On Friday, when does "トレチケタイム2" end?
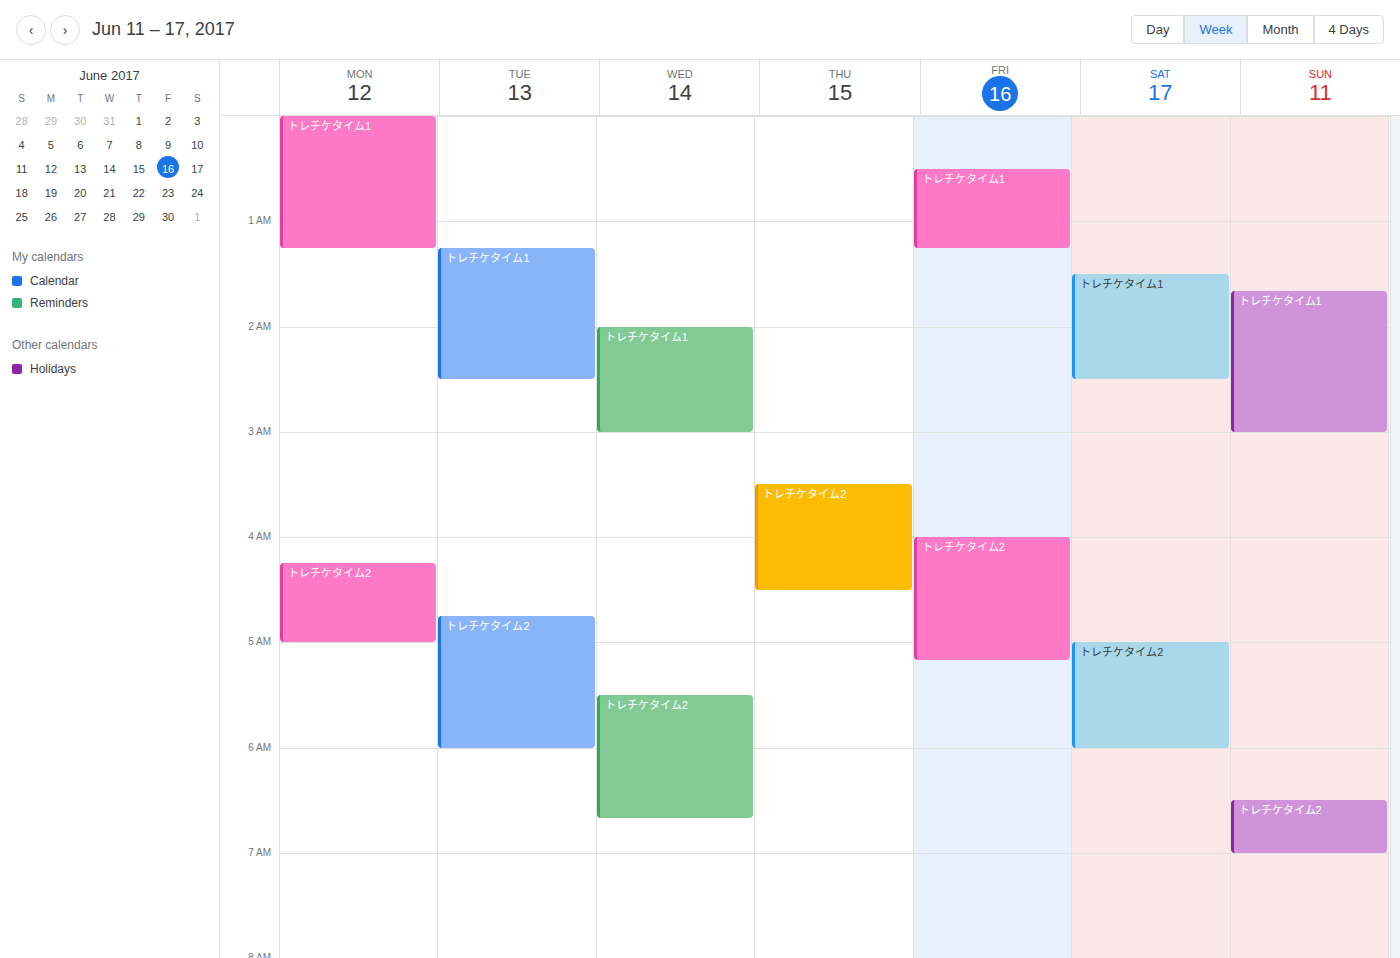
5:10 AM